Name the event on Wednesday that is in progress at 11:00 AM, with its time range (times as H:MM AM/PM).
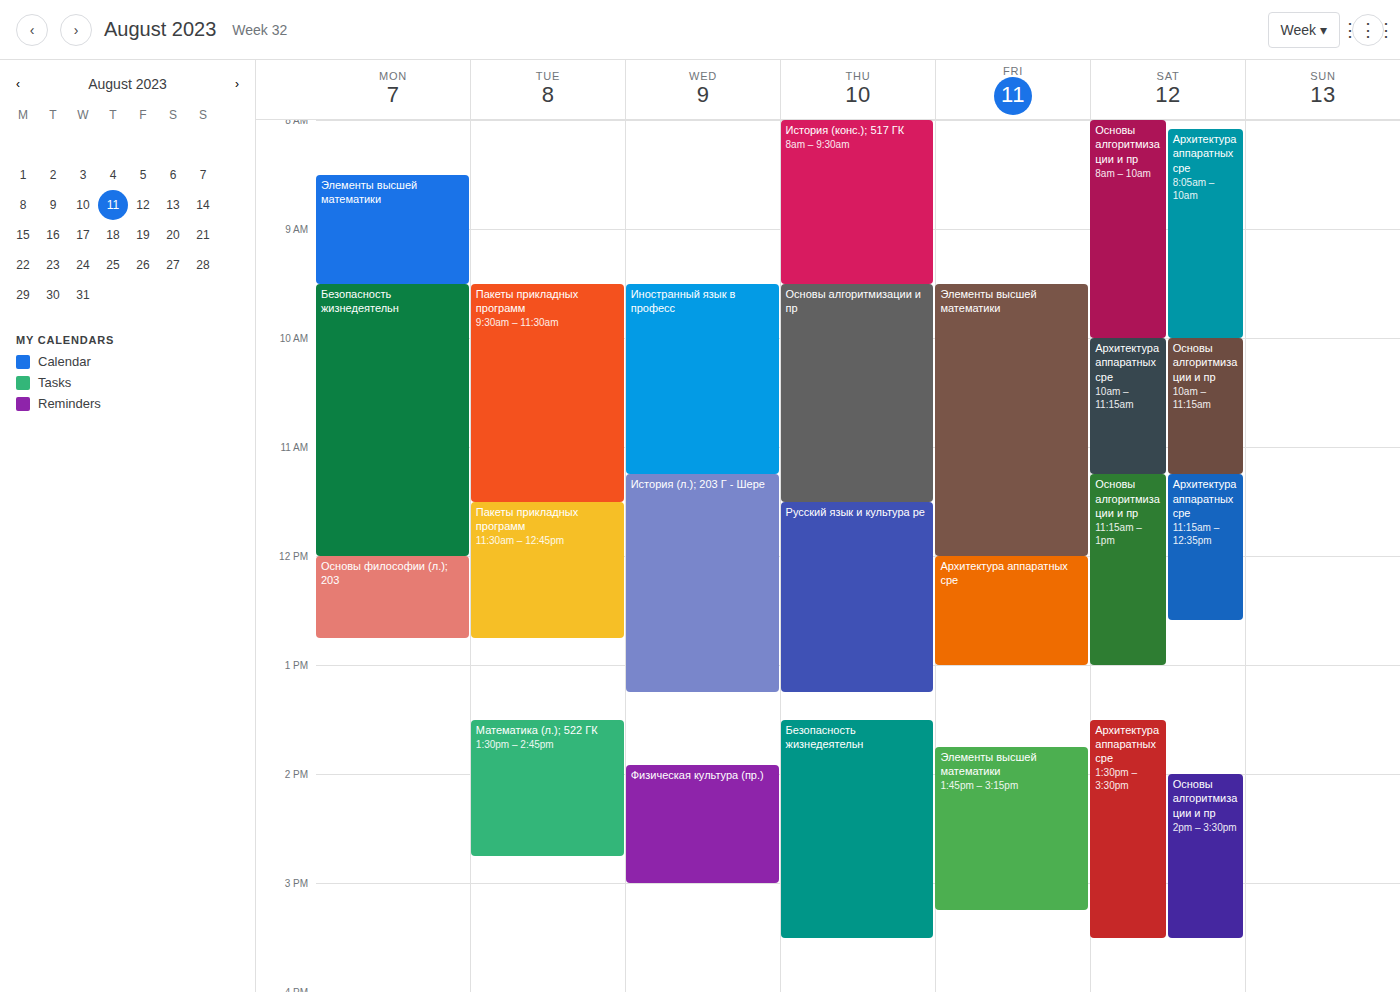
"Иностранный язык в професс", 9:30 AM to 11:15 AM